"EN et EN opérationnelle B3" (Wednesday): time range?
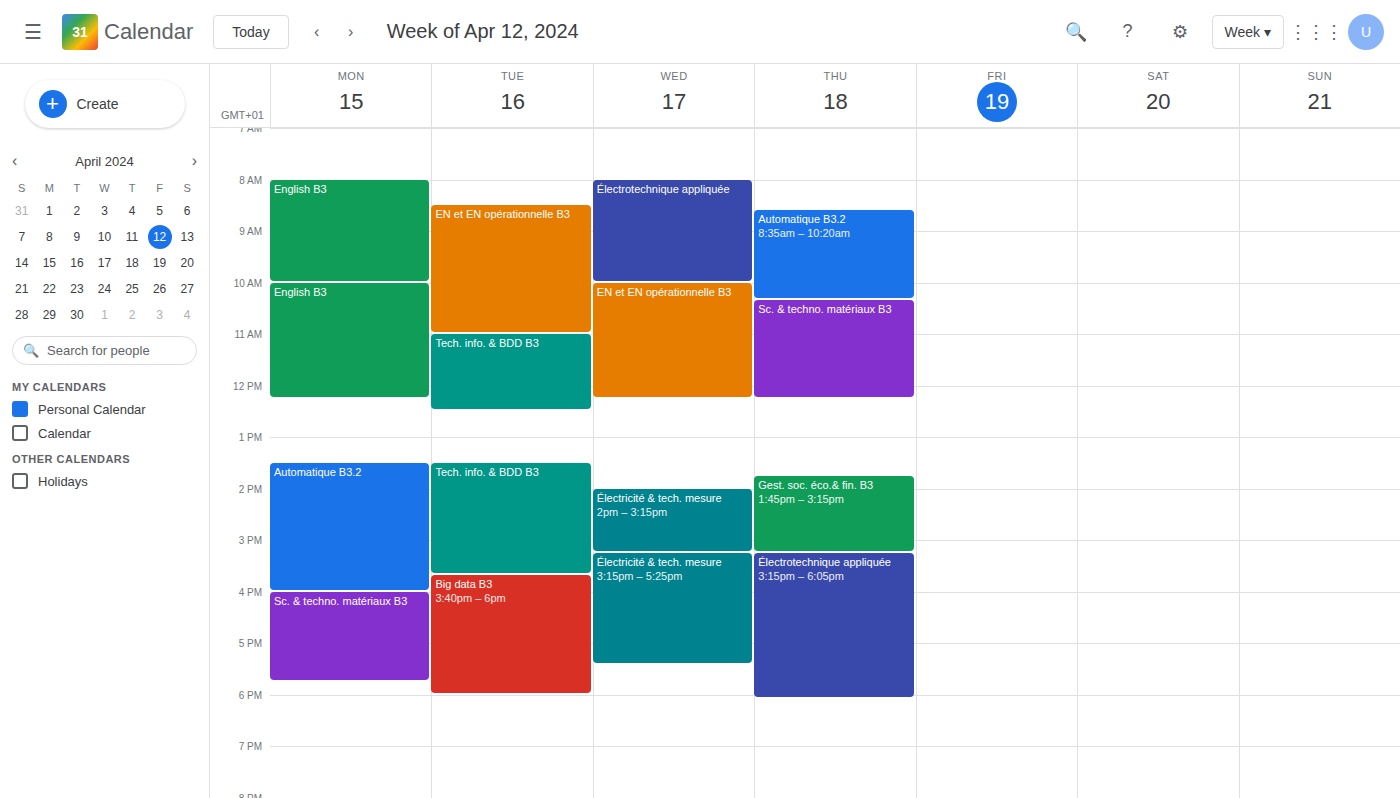
10:00 AM to 12:15 PM